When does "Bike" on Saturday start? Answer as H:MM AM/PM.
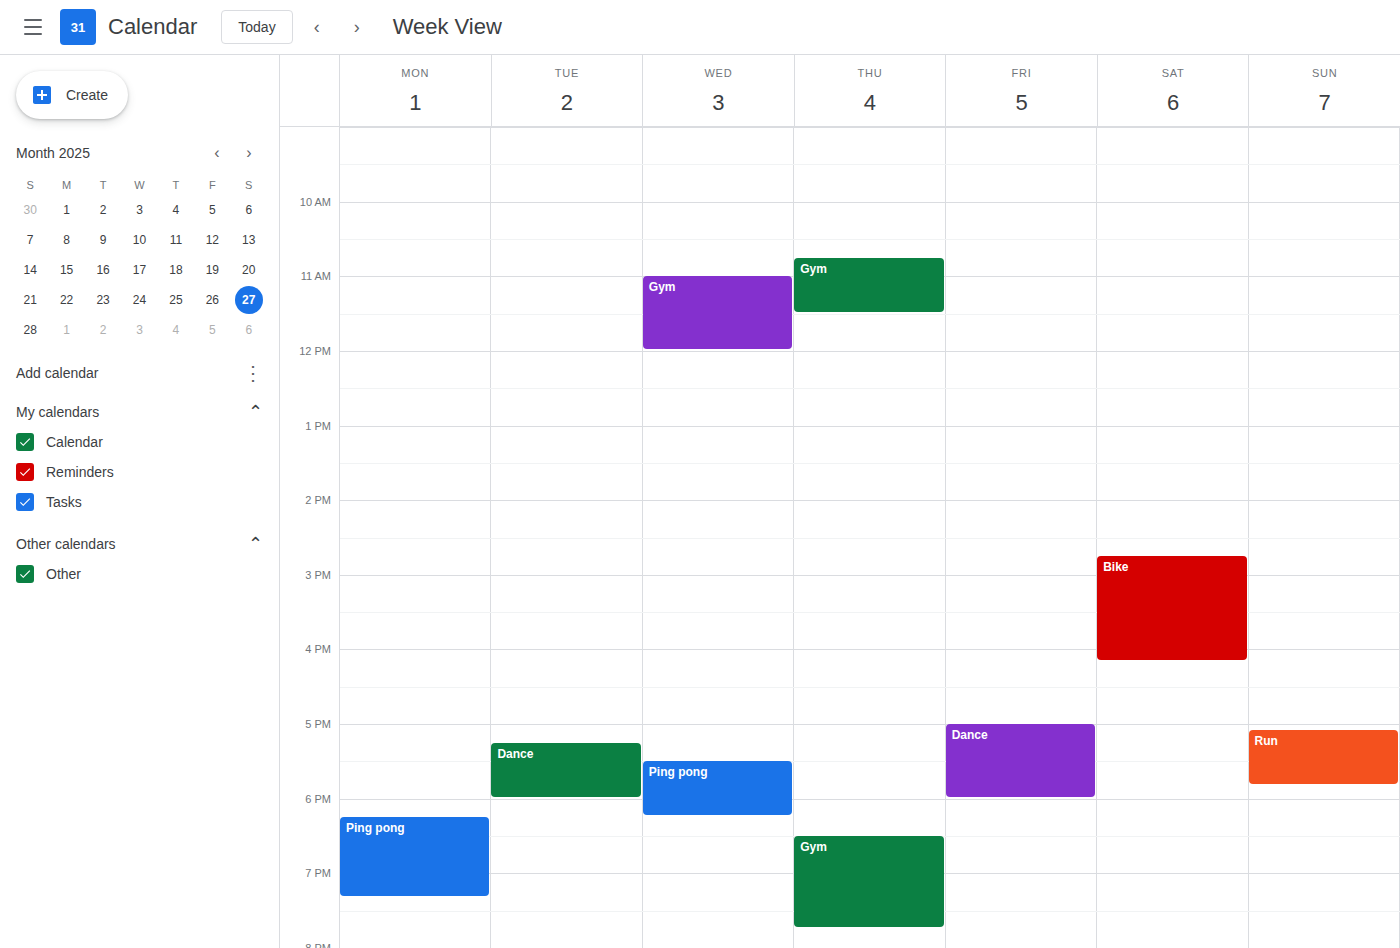
2:45 PM